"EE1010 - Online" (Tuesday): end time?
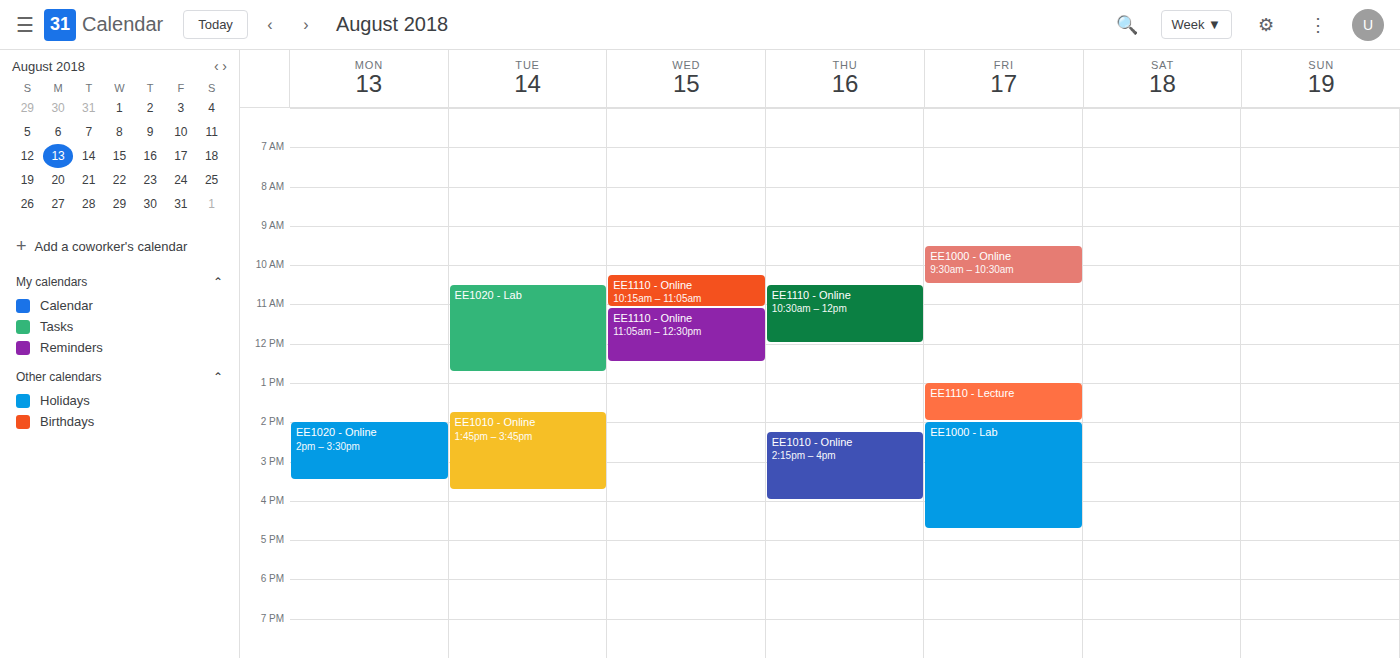
3:45 PM